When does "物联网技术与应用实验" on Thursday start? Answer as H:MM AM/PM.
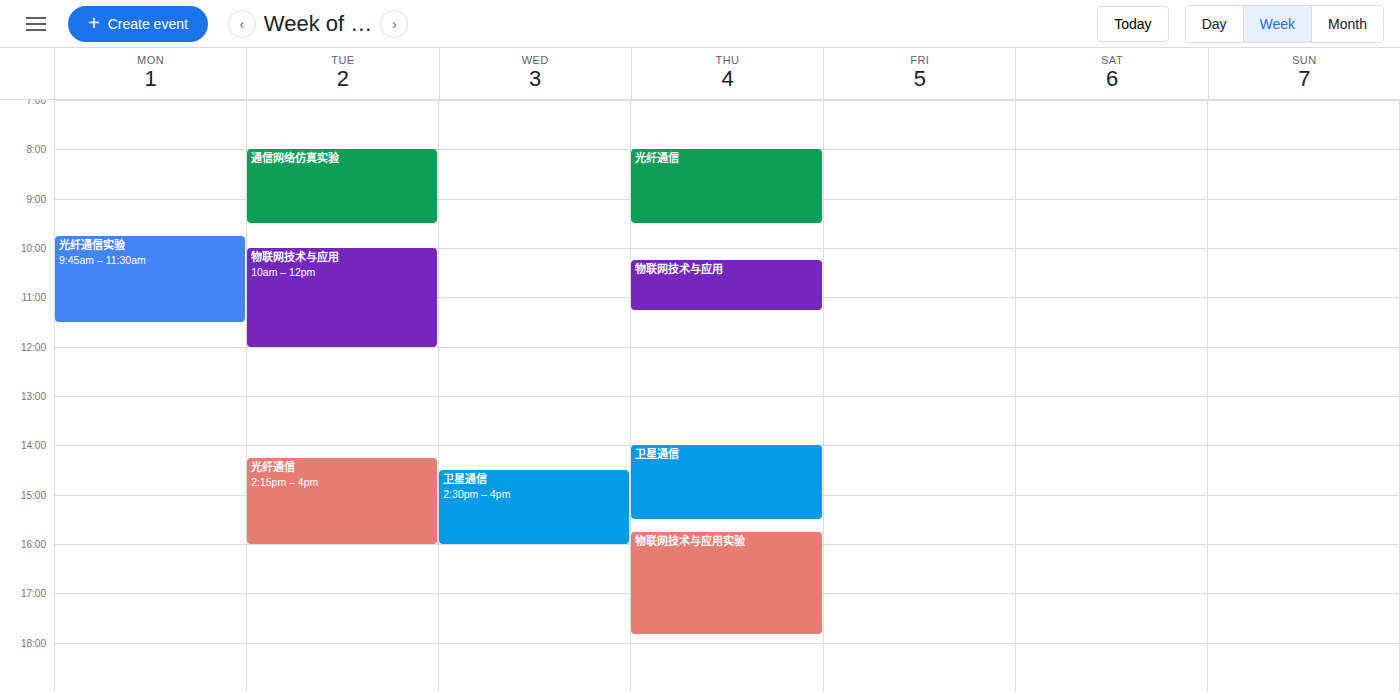
3:45 PM